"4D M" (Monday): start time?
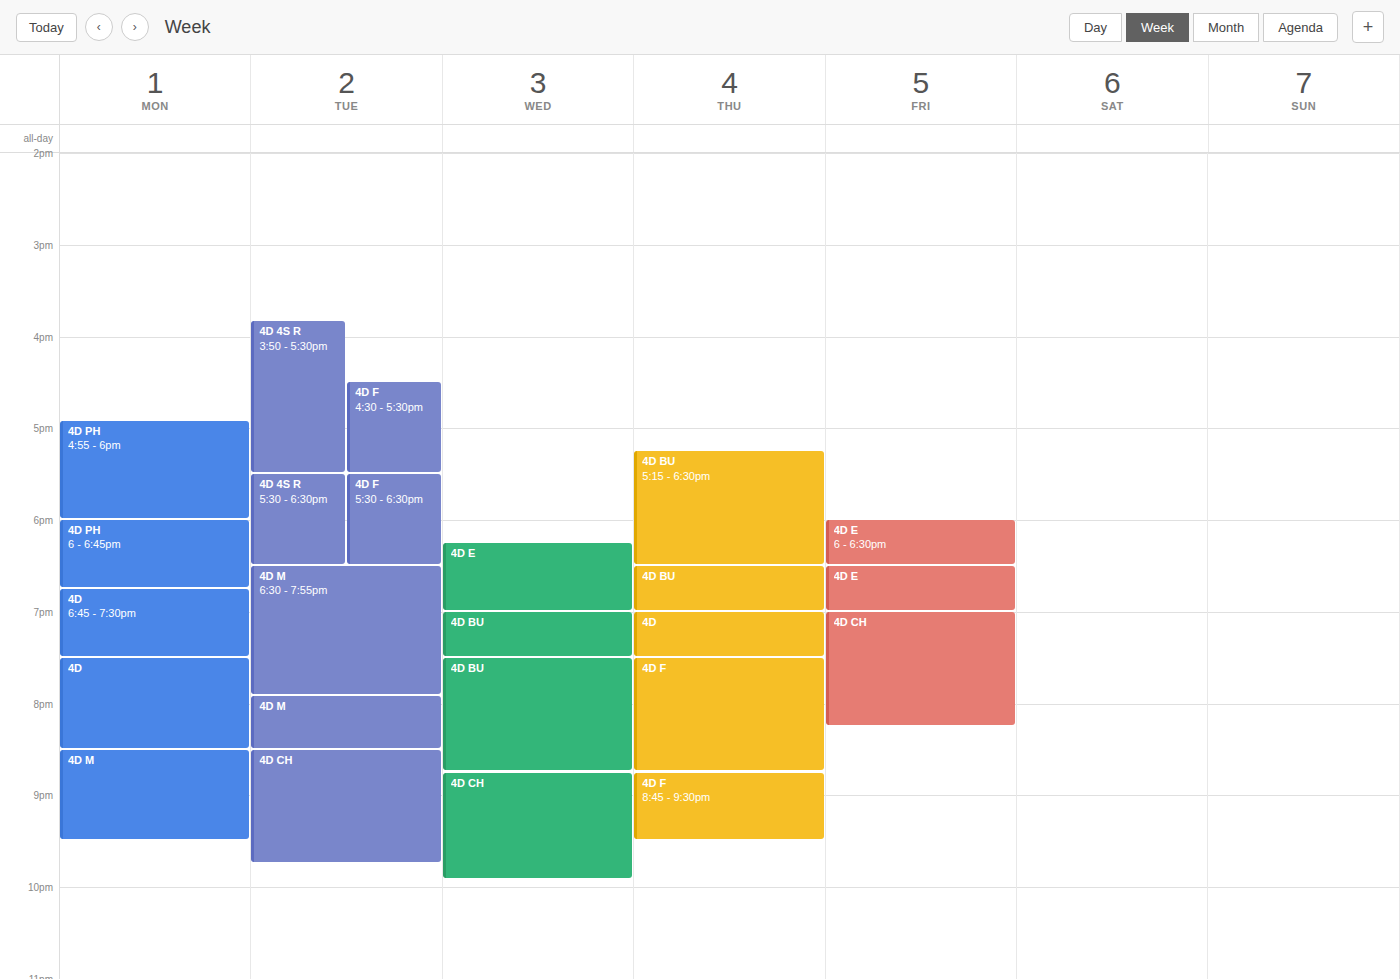
8:30 PM